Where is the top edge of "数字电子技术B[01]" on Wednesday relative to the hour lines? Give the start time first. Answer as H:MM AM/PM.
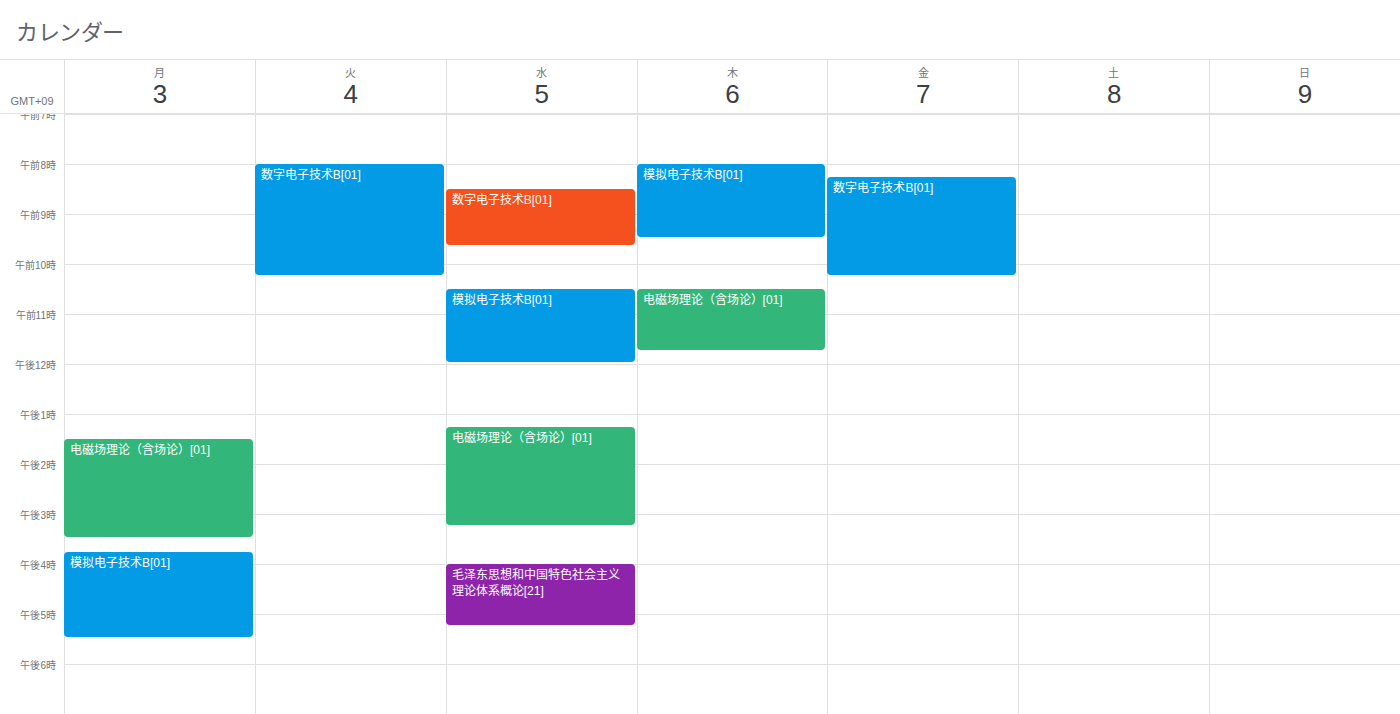
8:30 AM -- halfway between the 8 AM and 9 AM lines.